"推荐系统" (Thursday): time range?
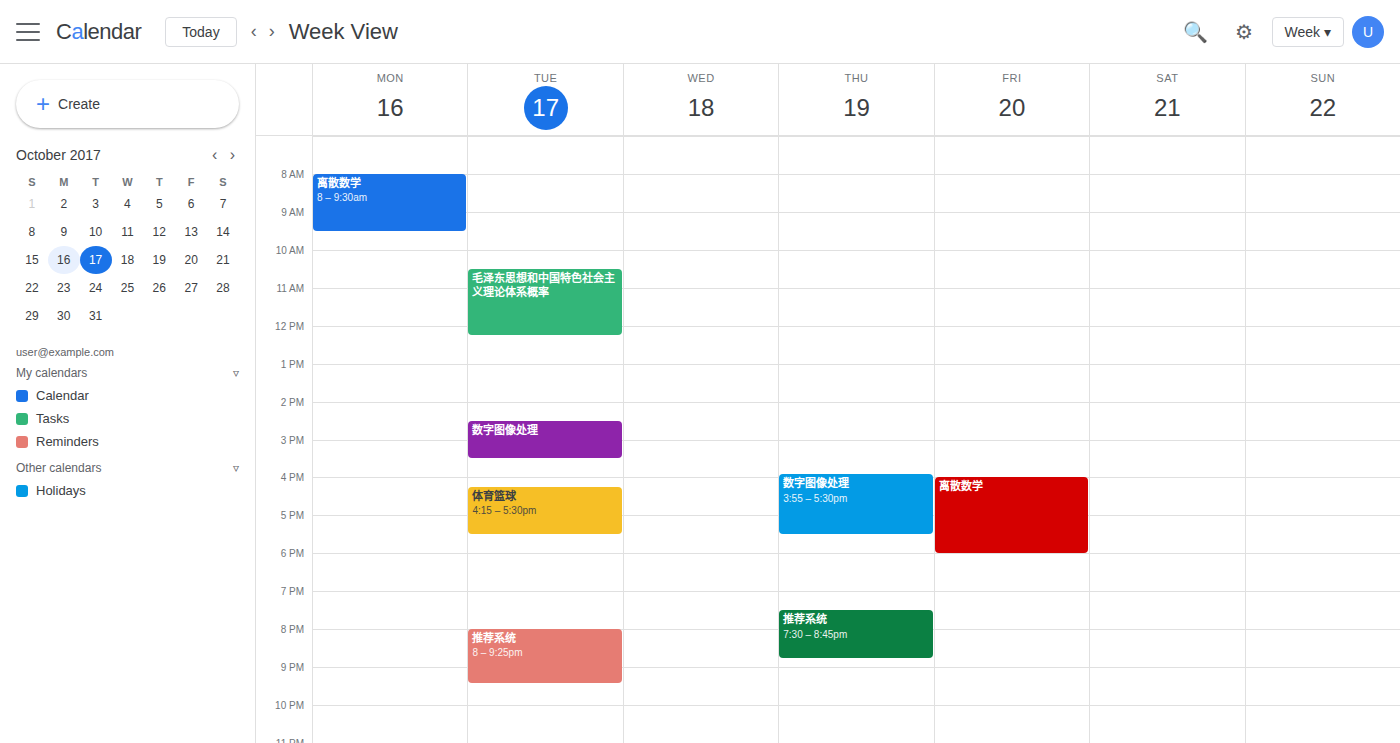
7:30 PM to 8:45 PM